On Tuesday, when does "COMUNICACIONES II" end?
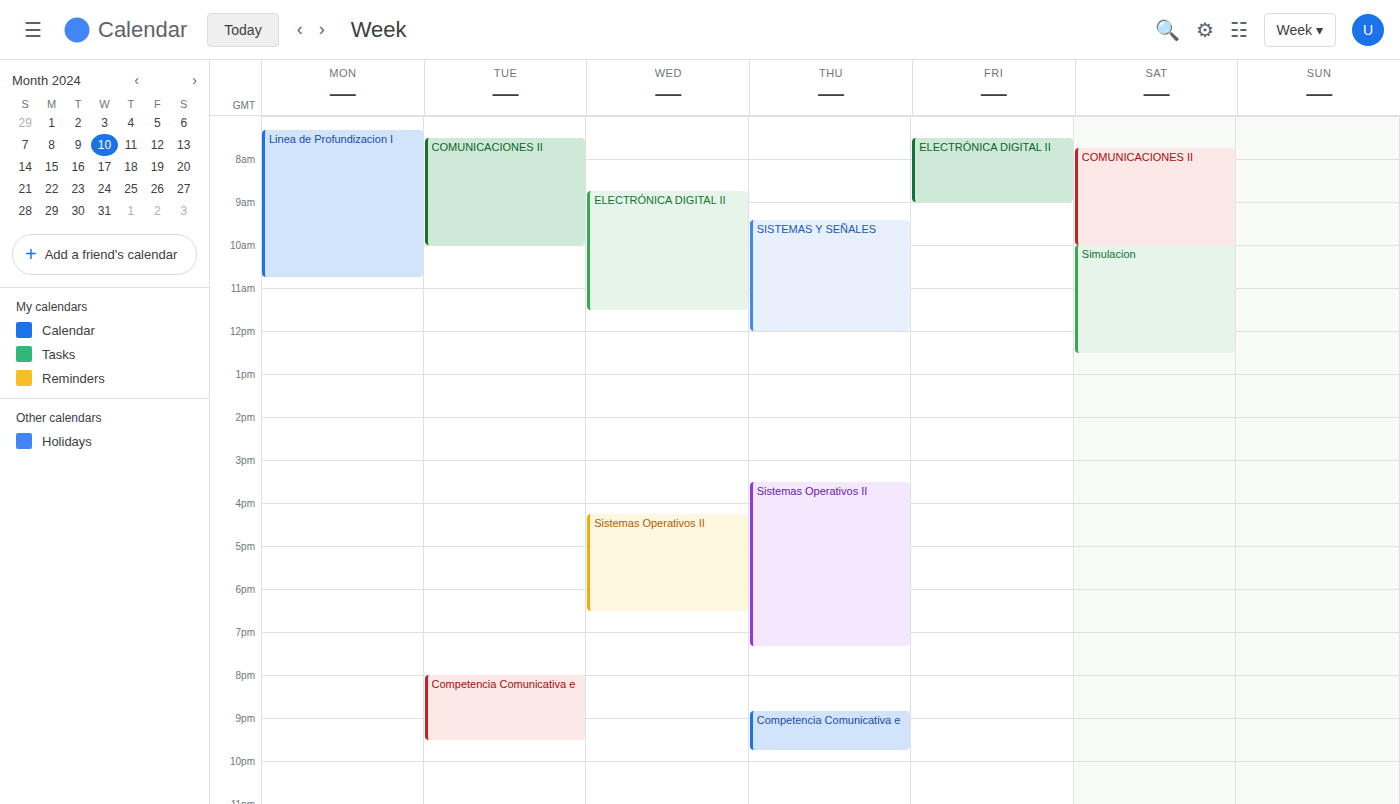
10:00 AM